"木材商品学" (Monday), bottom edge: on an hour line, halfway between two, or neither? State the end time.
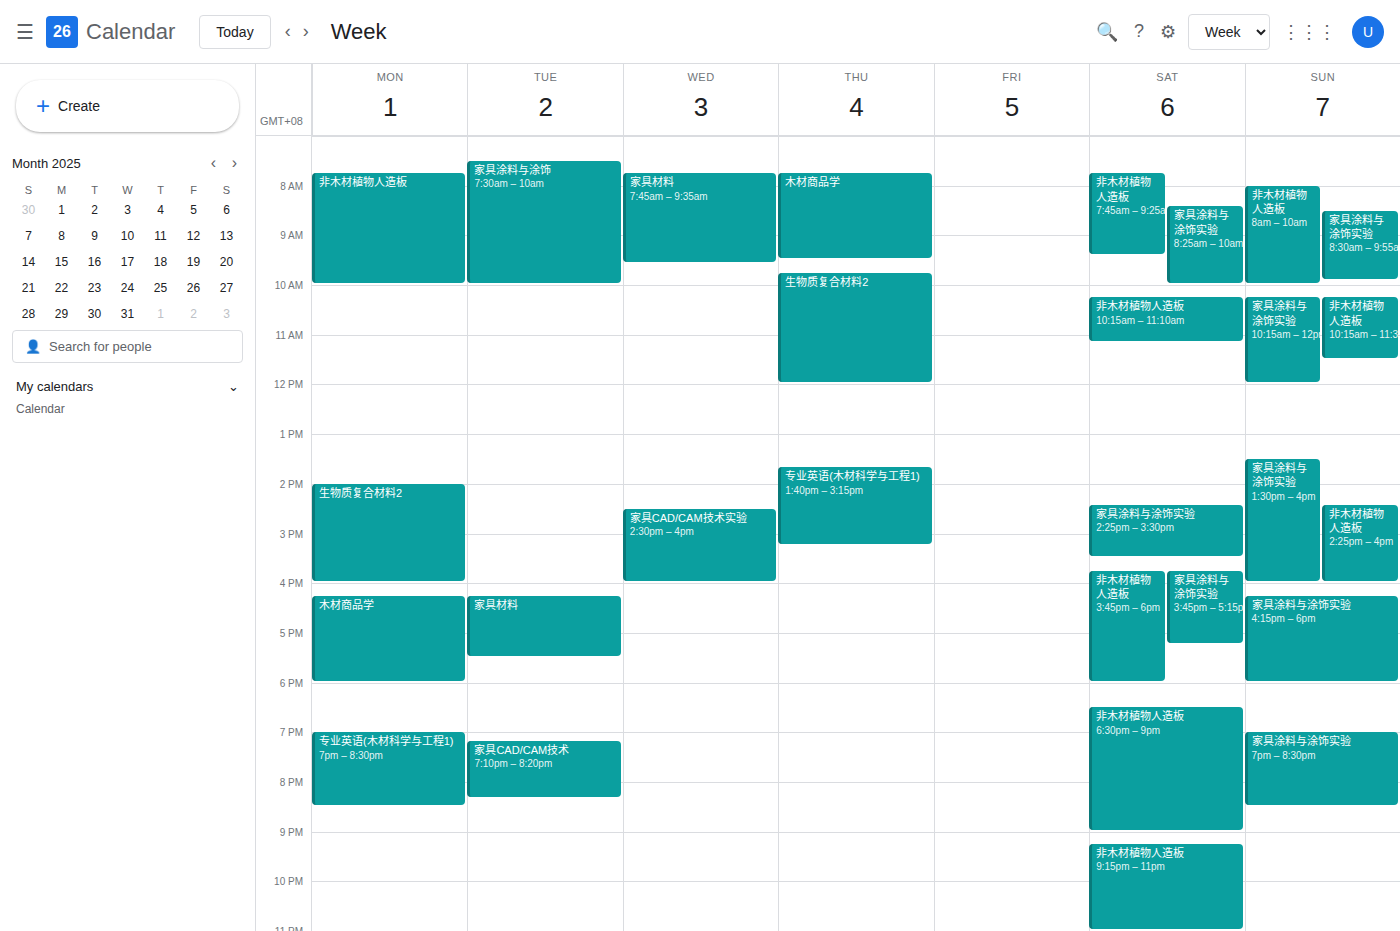
6:00 PM -- exactly on the 6 PM line.